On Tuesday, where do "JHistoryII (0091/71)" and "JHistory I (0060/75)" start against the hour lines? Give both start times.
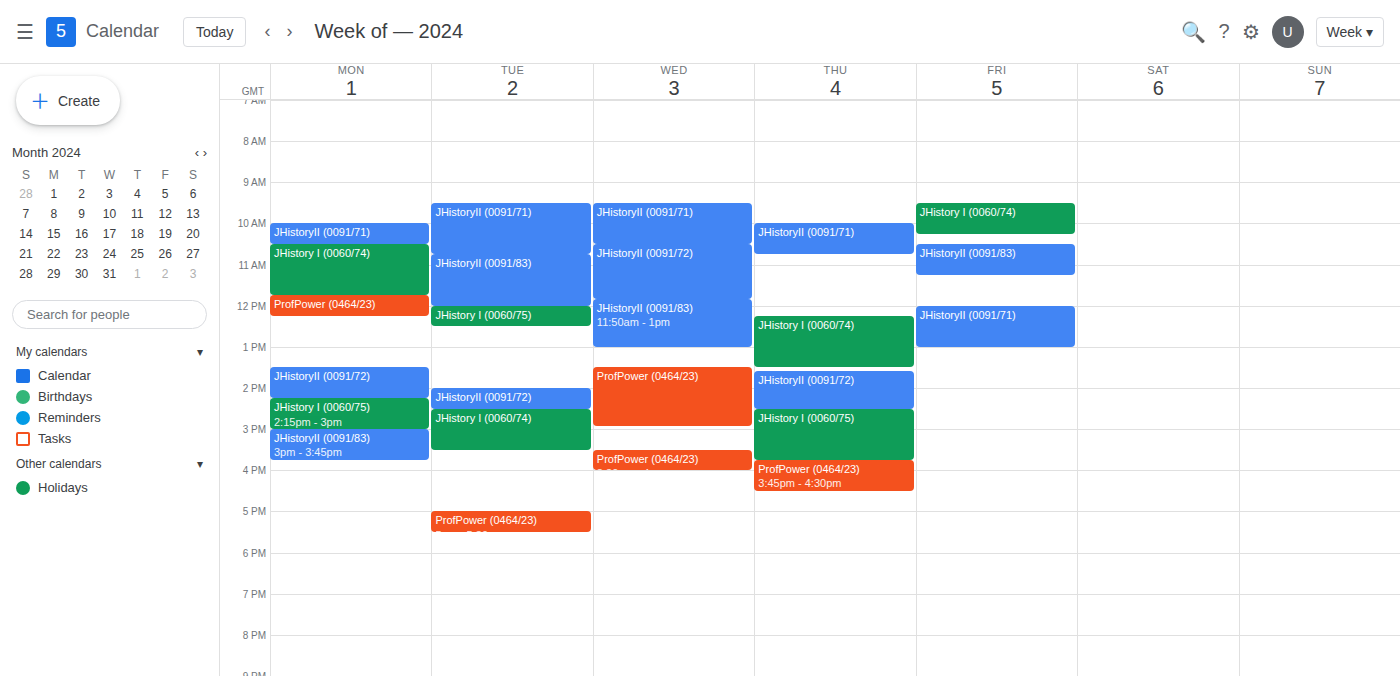
"JHistoryII (0091/71)": 9:30 AM, halfway between the 9 AM and 10 AM lines. "JHistory I (0060/75)": 12:00 PM, exactly on the 12 PM line.